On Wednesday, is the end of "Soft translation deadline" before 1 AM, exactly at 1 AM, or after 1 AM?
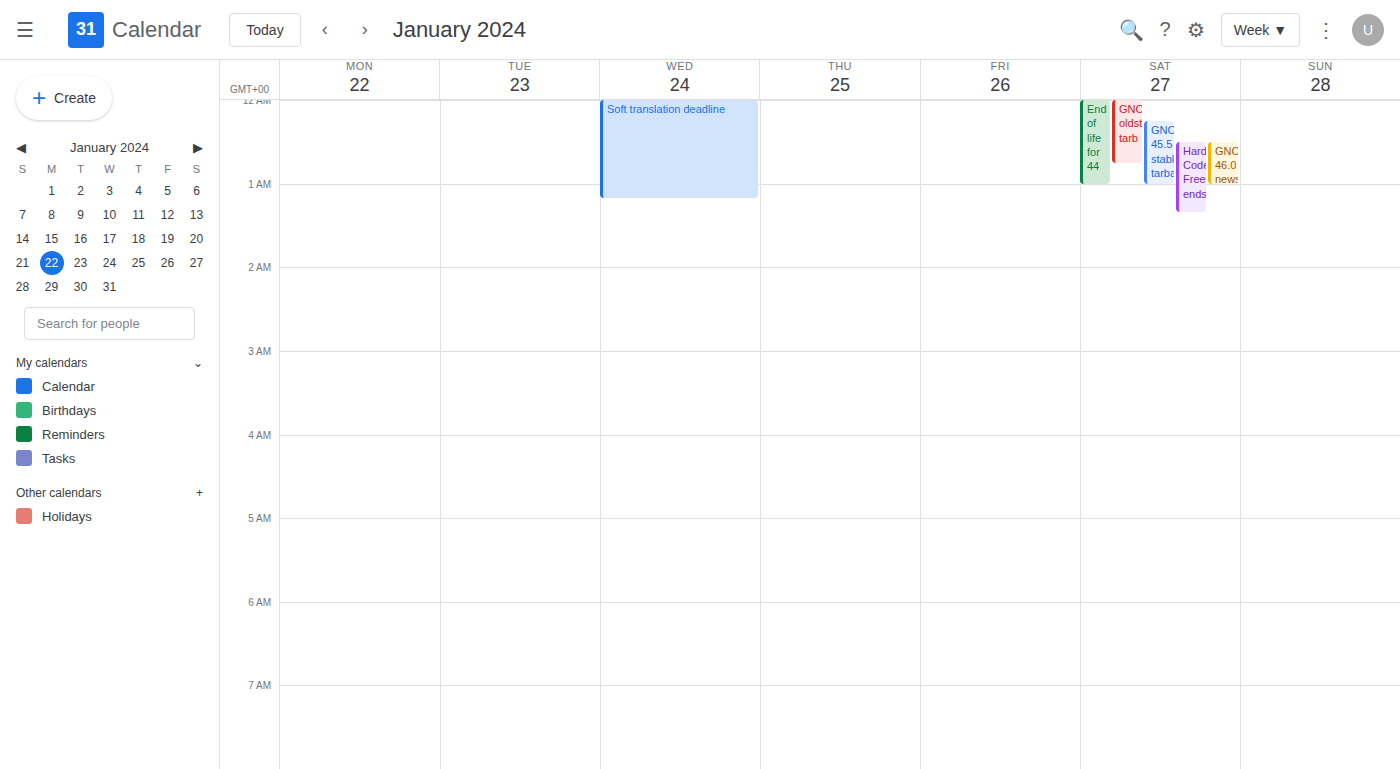
1:10 AM -- after 1 AM, 10 minutes below the 1 AM line.